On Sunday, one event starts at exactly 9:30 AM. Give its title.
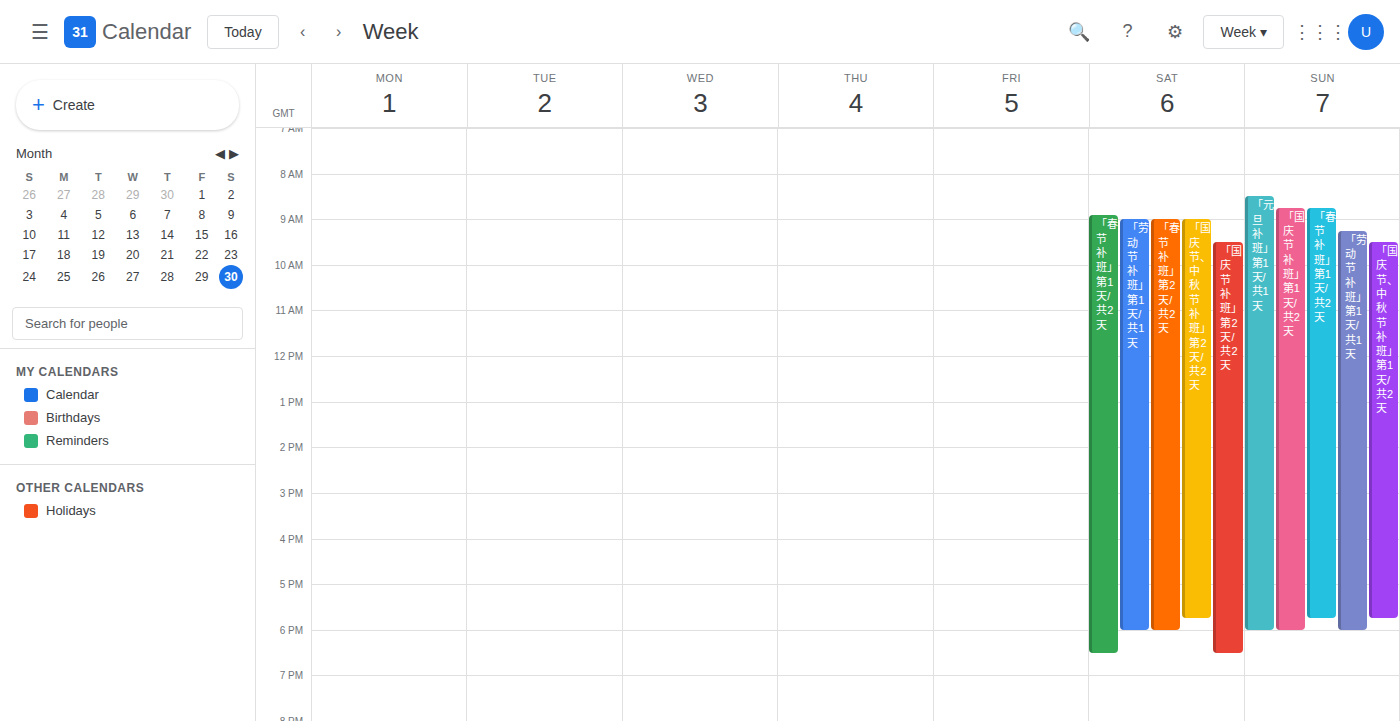
"「国庆节、中秋节 补班」 第1天/共2天"